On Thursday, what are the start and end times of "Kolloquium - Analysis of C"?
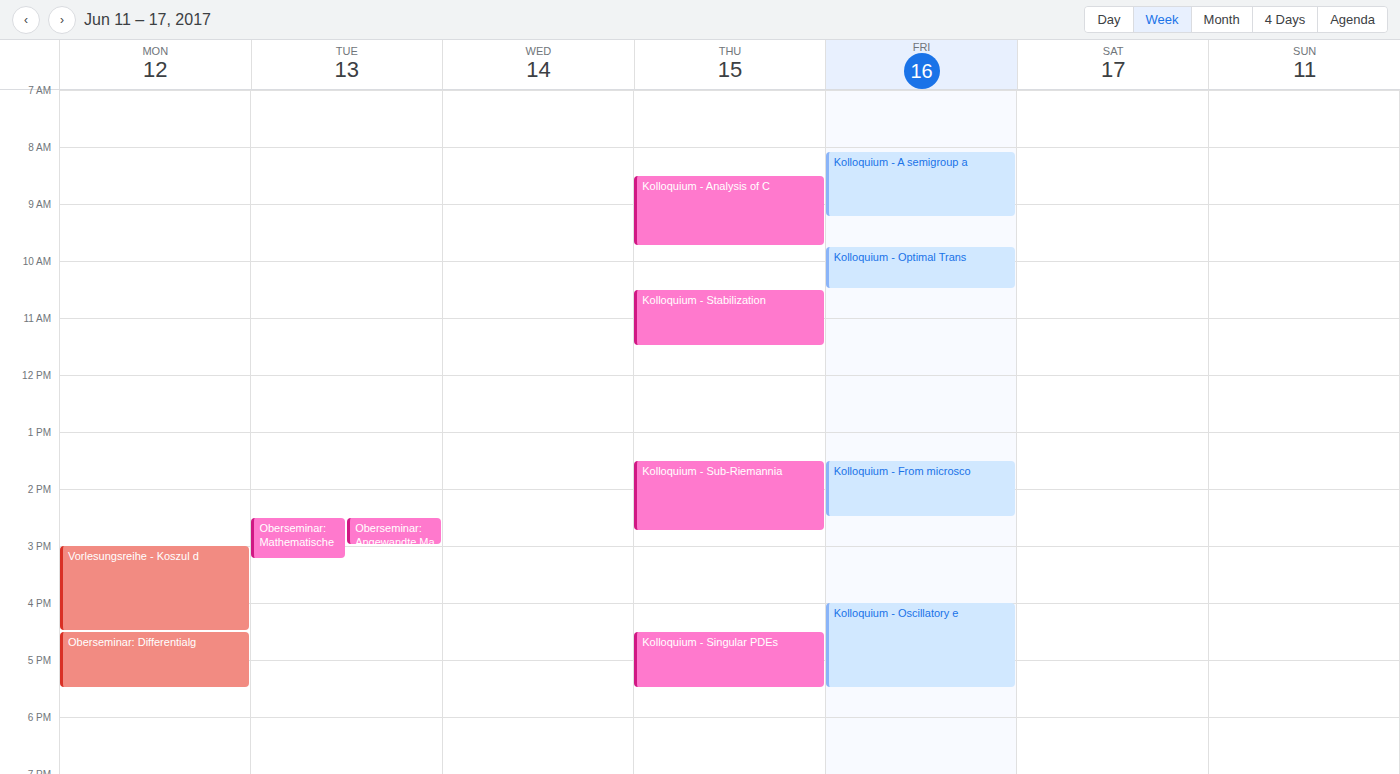
8:30 AM to 9:45 AM